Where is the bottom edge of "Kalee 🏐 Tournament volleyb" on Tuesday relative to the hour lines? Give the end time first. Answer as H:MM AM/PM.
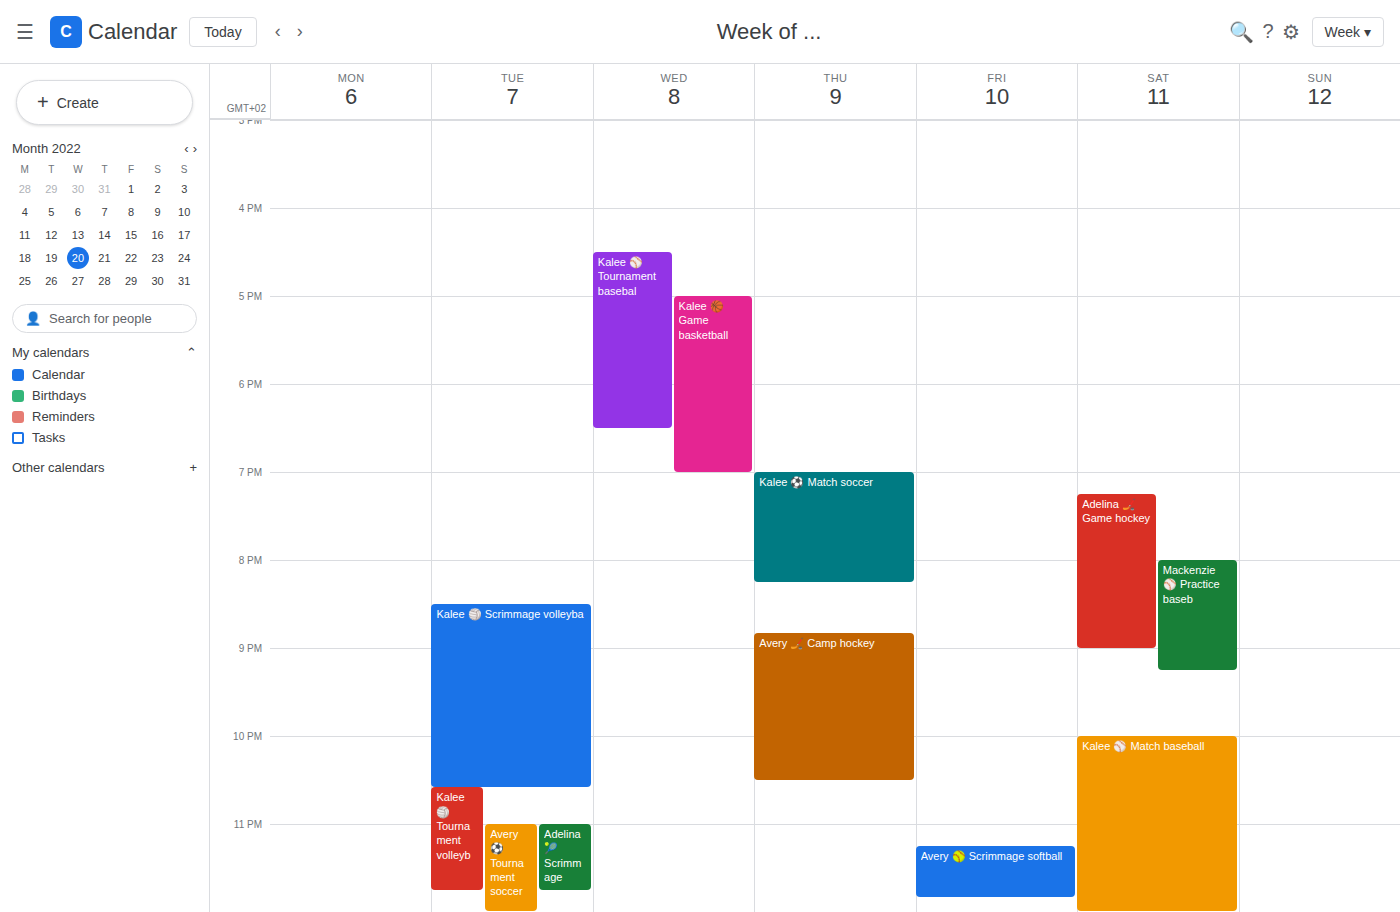
11:45 PM -- neither: three quarters of the way from the 11 PM line to the 12 AM line.